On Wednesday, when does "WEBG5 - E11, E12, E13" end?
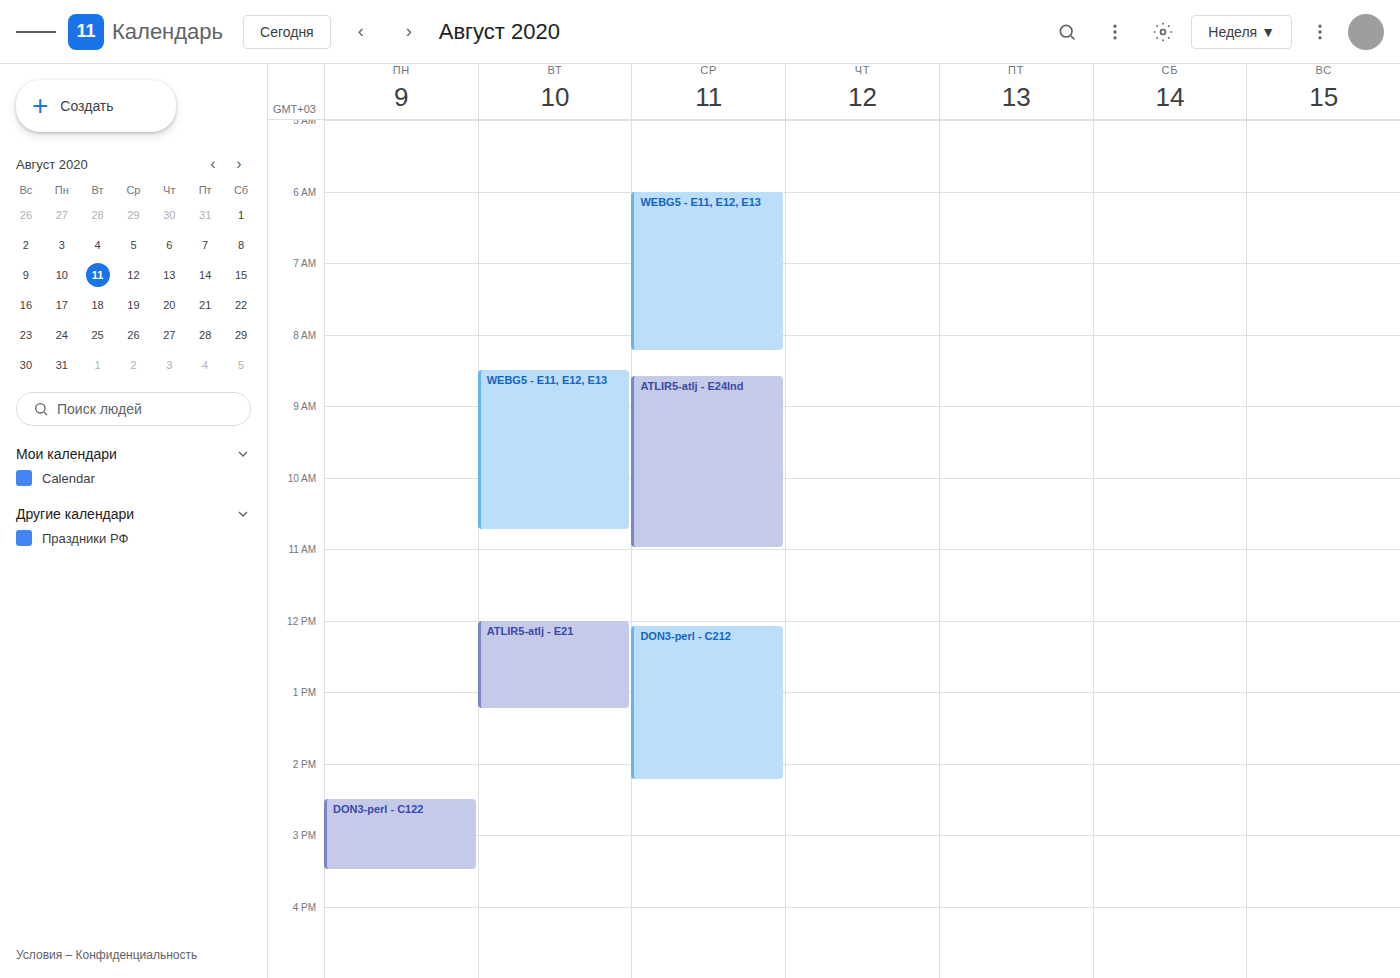
08:15